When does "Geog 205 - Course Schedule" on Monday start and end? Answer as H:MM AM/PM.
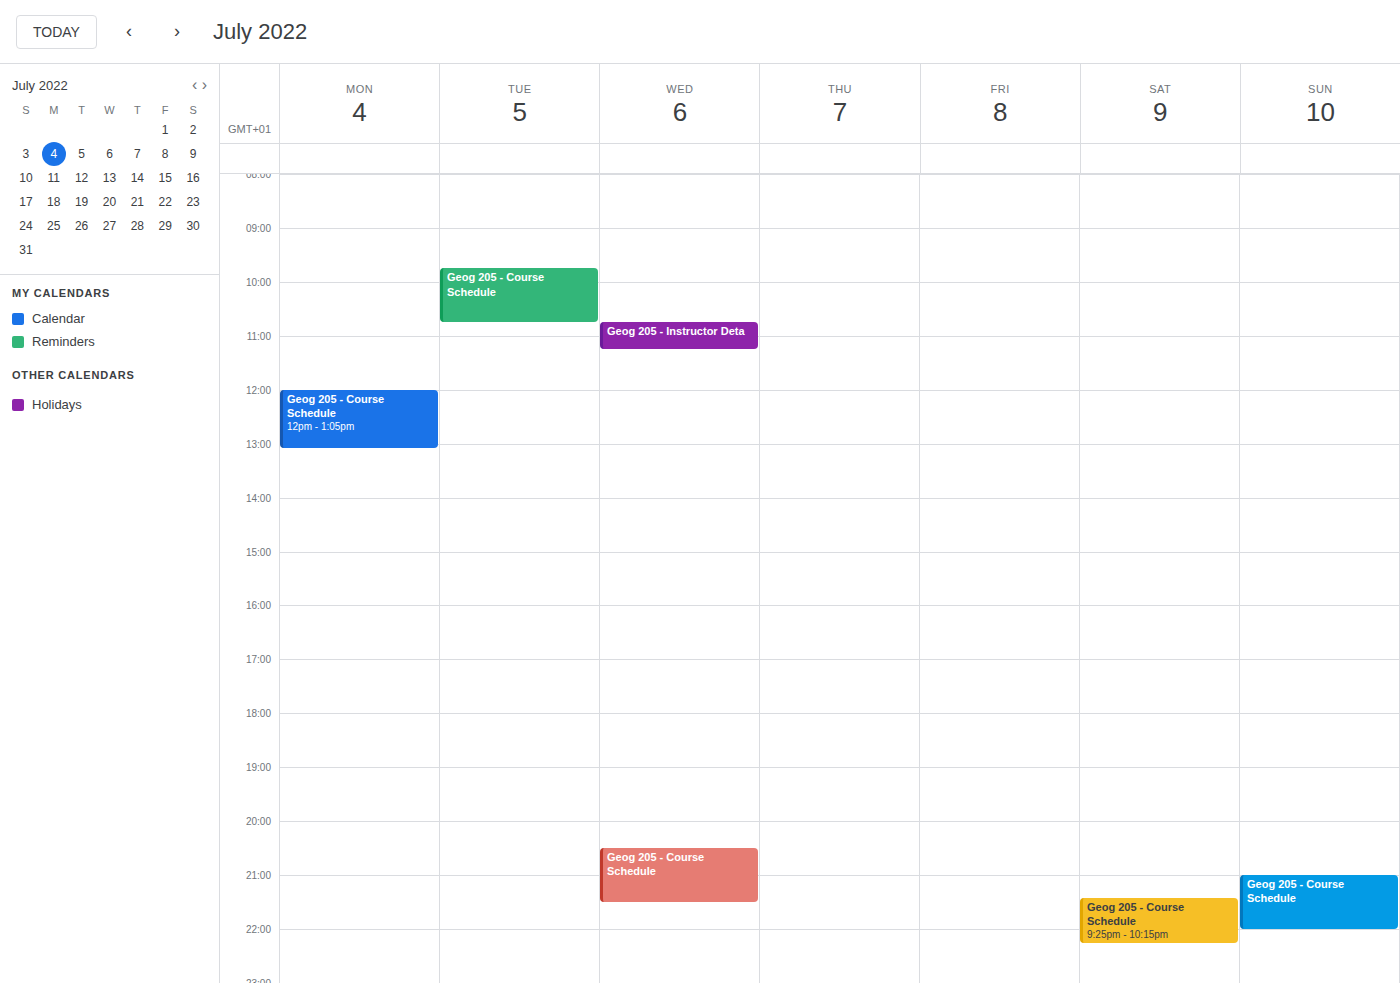
12:00 PM to 1:05 PM